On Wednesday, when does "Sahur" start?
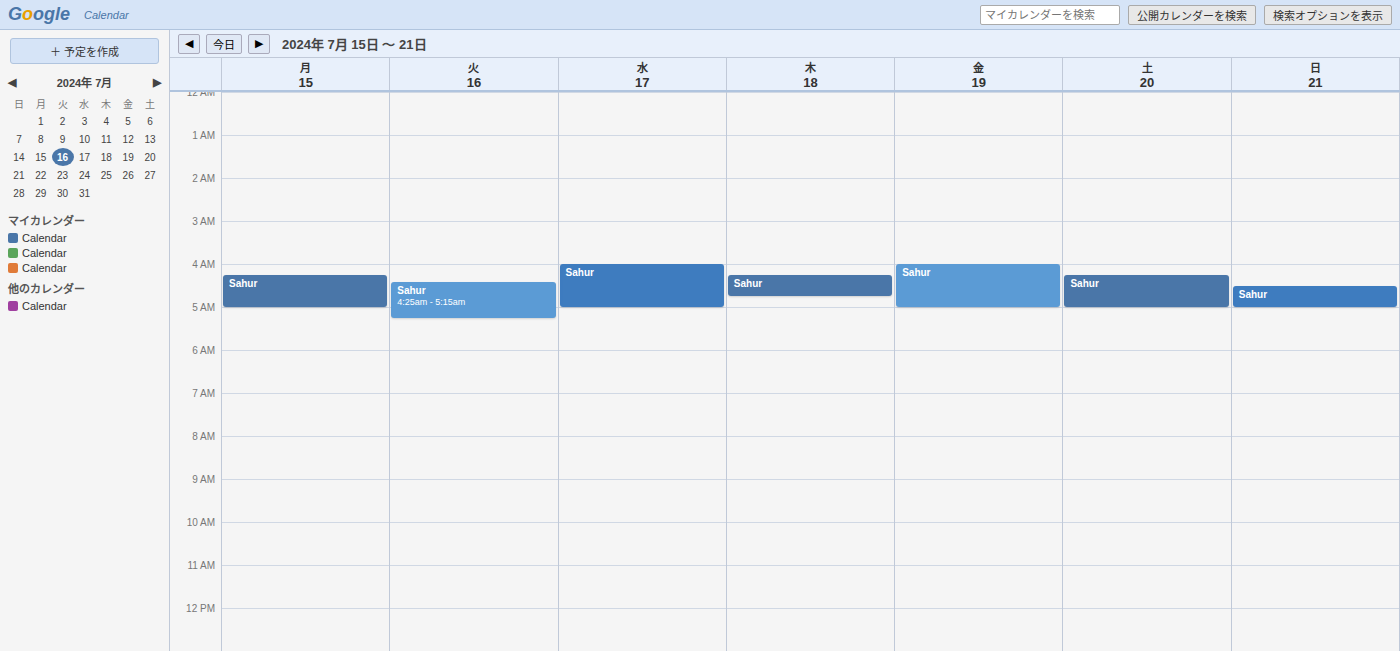
4:00 AM